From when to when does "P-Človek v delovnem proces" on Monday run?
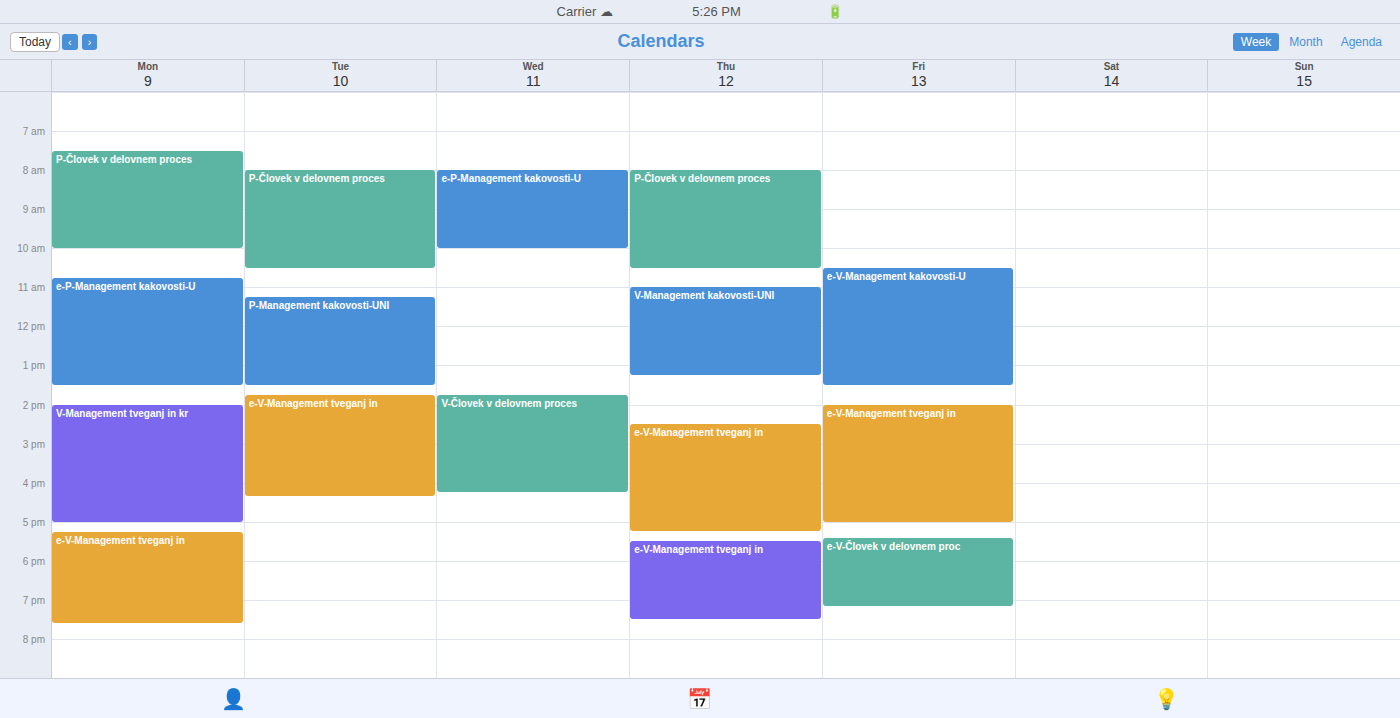
7:30 AM to 10:00 AM